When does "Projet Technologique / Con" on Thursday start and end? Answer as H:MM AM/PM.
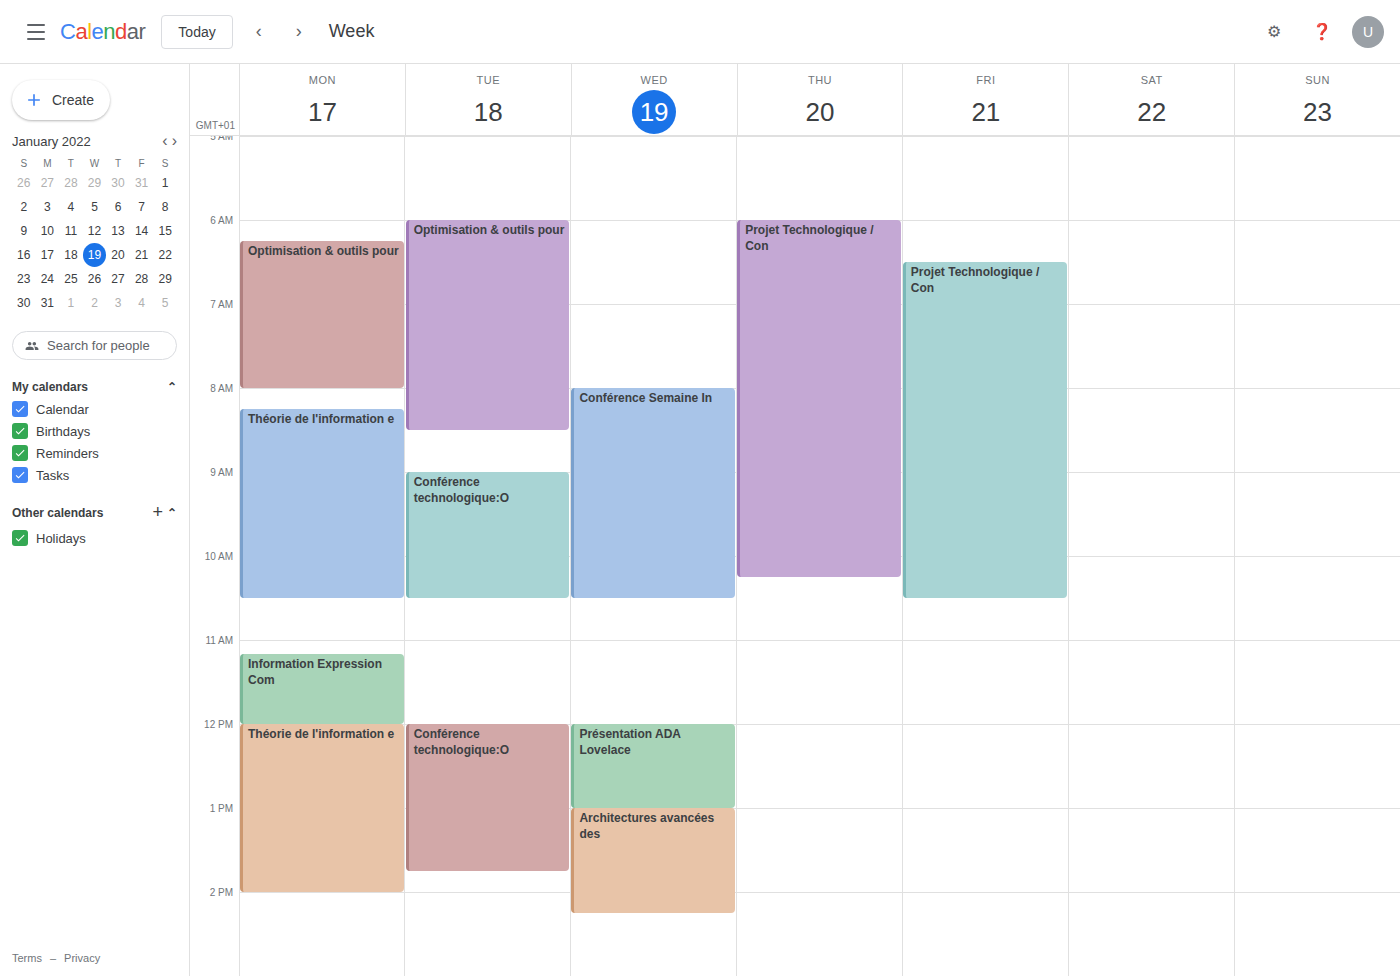
6:00 AM to 10:15 AM